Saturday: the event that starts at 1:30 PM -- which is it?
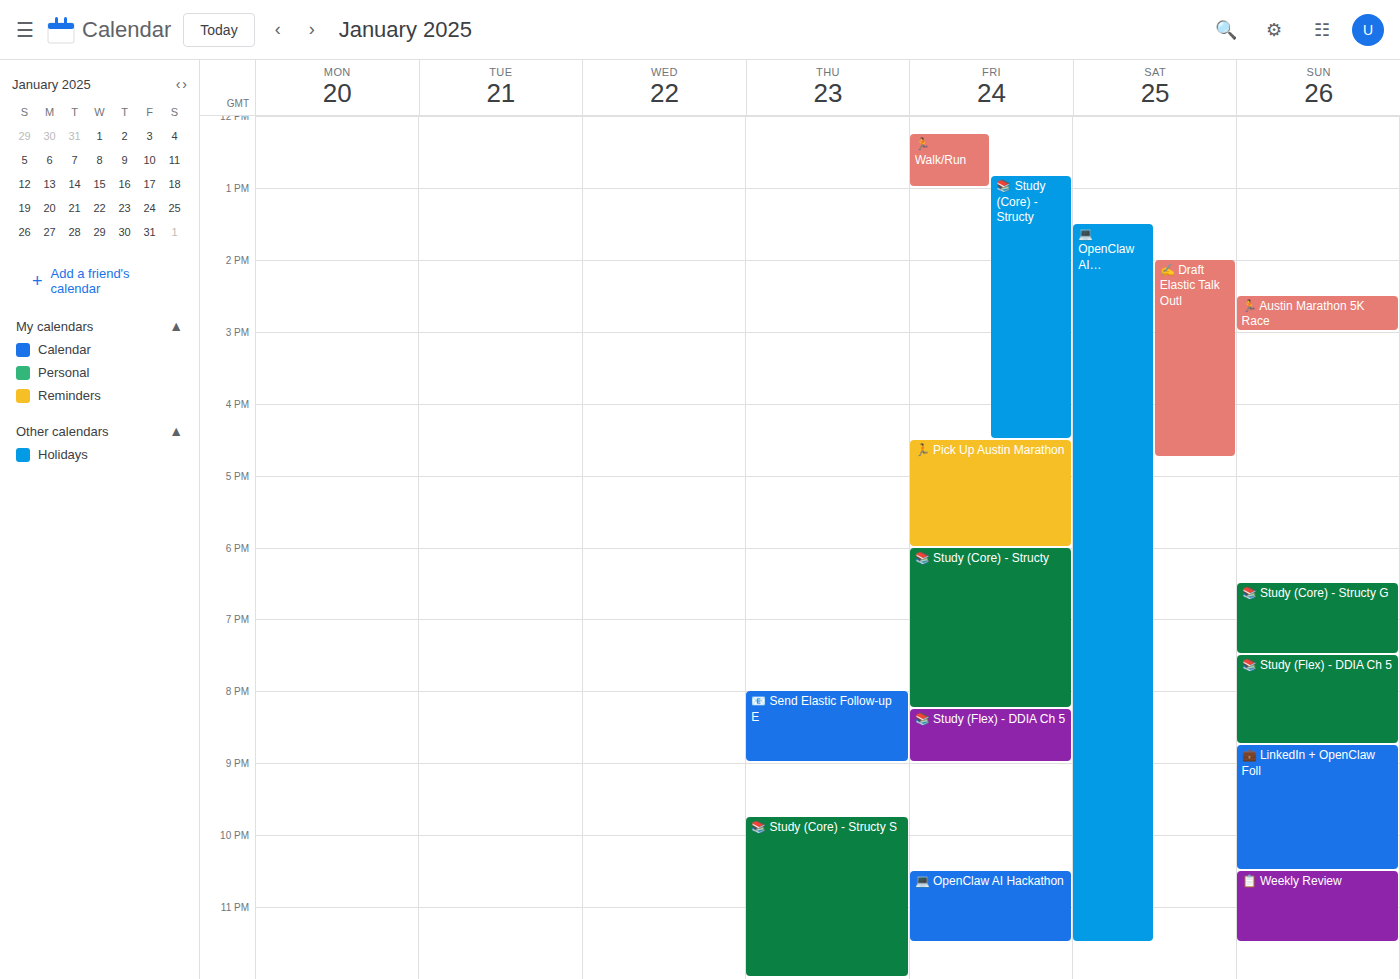
"💻 OpenClaw AI Hackathon (D"